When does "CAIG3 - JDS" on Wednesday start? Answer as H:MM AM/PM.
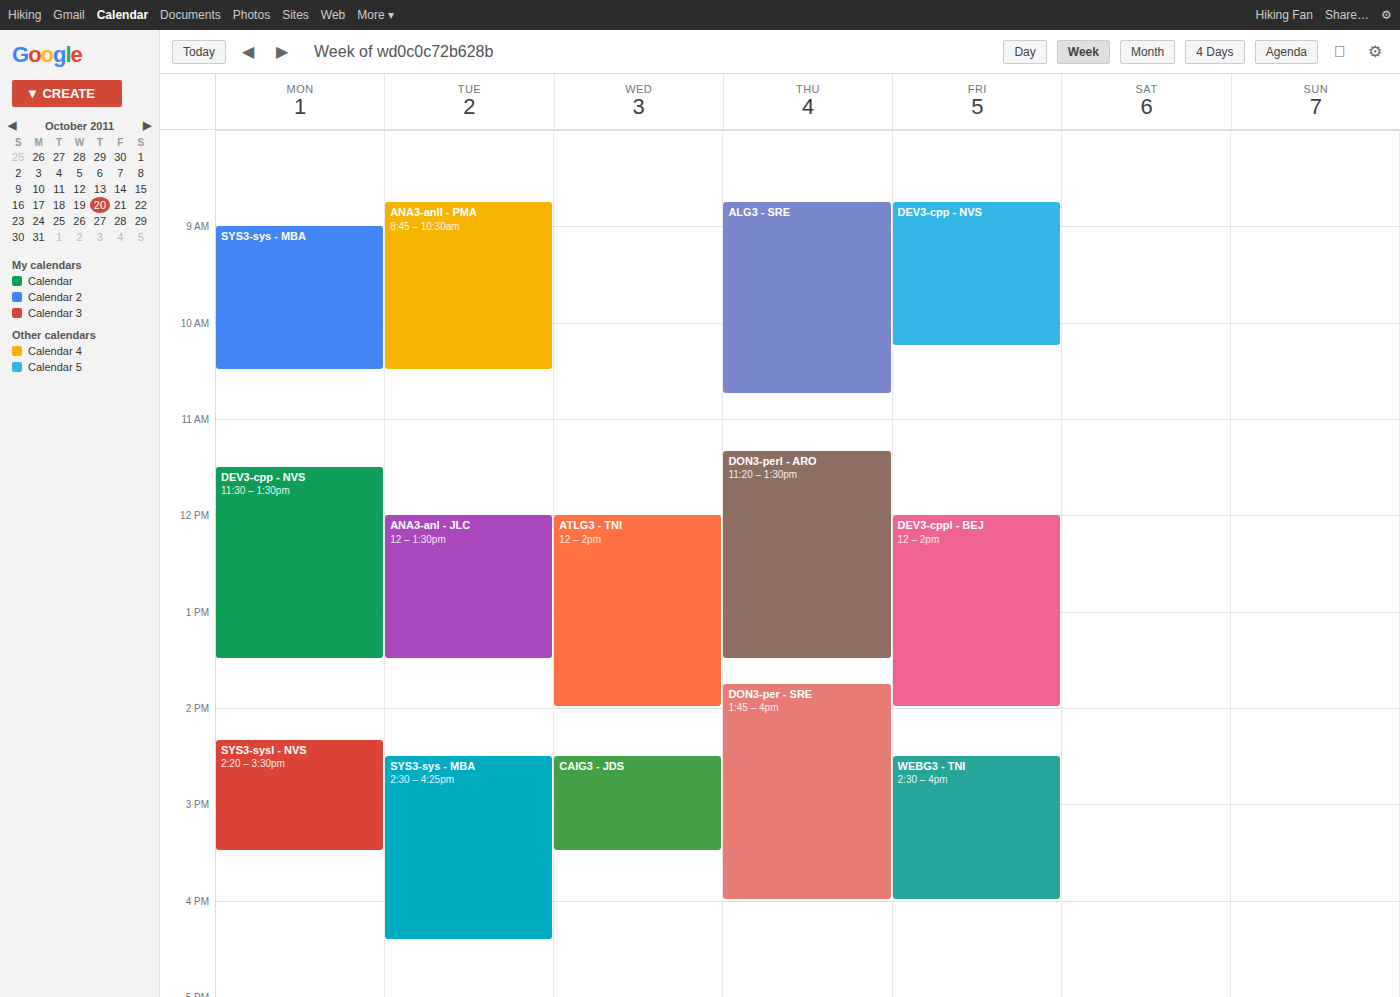
2:30 PM